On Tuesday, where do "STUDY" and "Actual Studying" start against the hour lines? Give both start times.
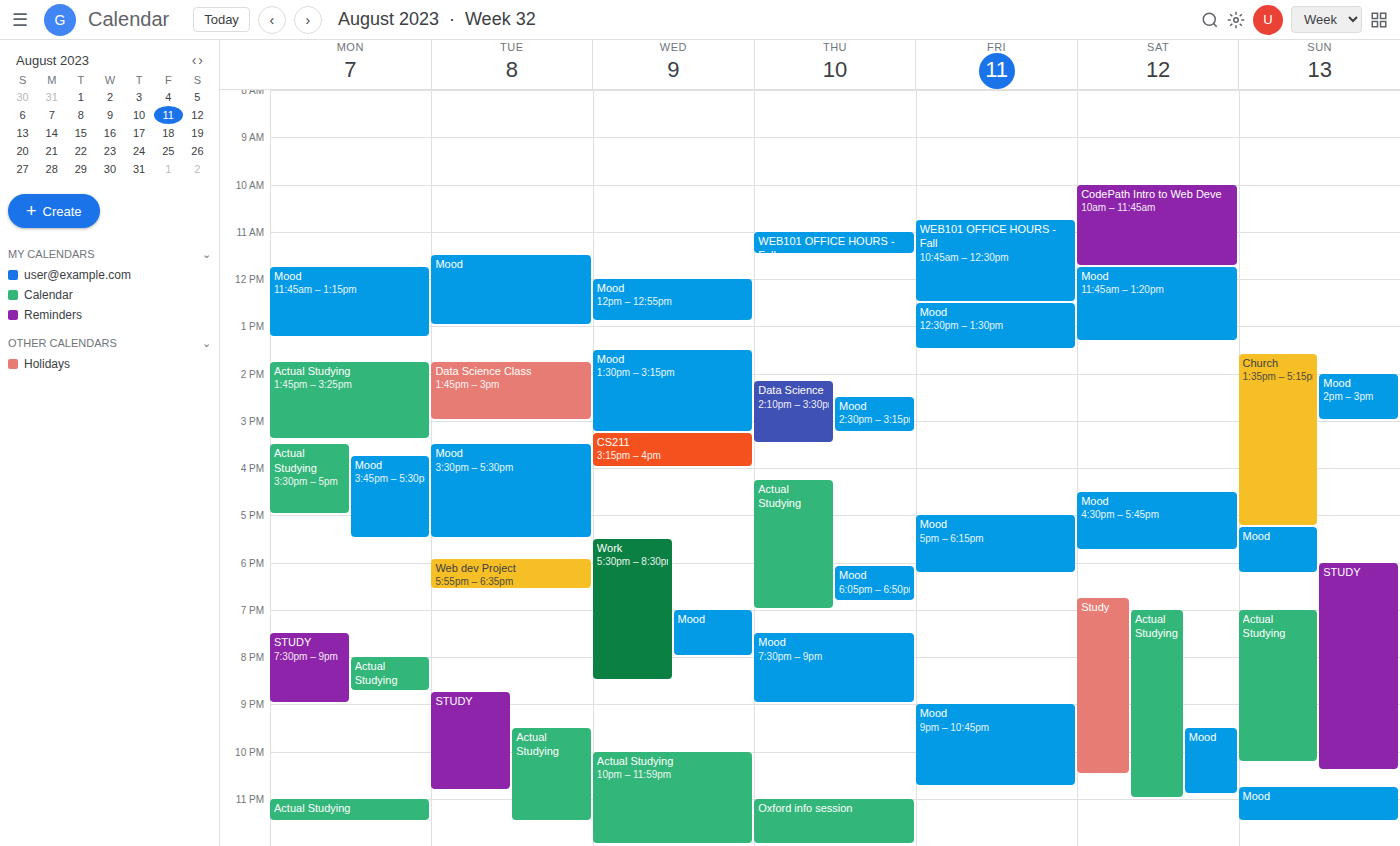
"STUDY": 8:45 PM, neither: three quarters of the way from the 8 PM line to the 9 PM line. "Actual Studying": 9:30 PM, halfway between the 9 PM and 10 PM lines.